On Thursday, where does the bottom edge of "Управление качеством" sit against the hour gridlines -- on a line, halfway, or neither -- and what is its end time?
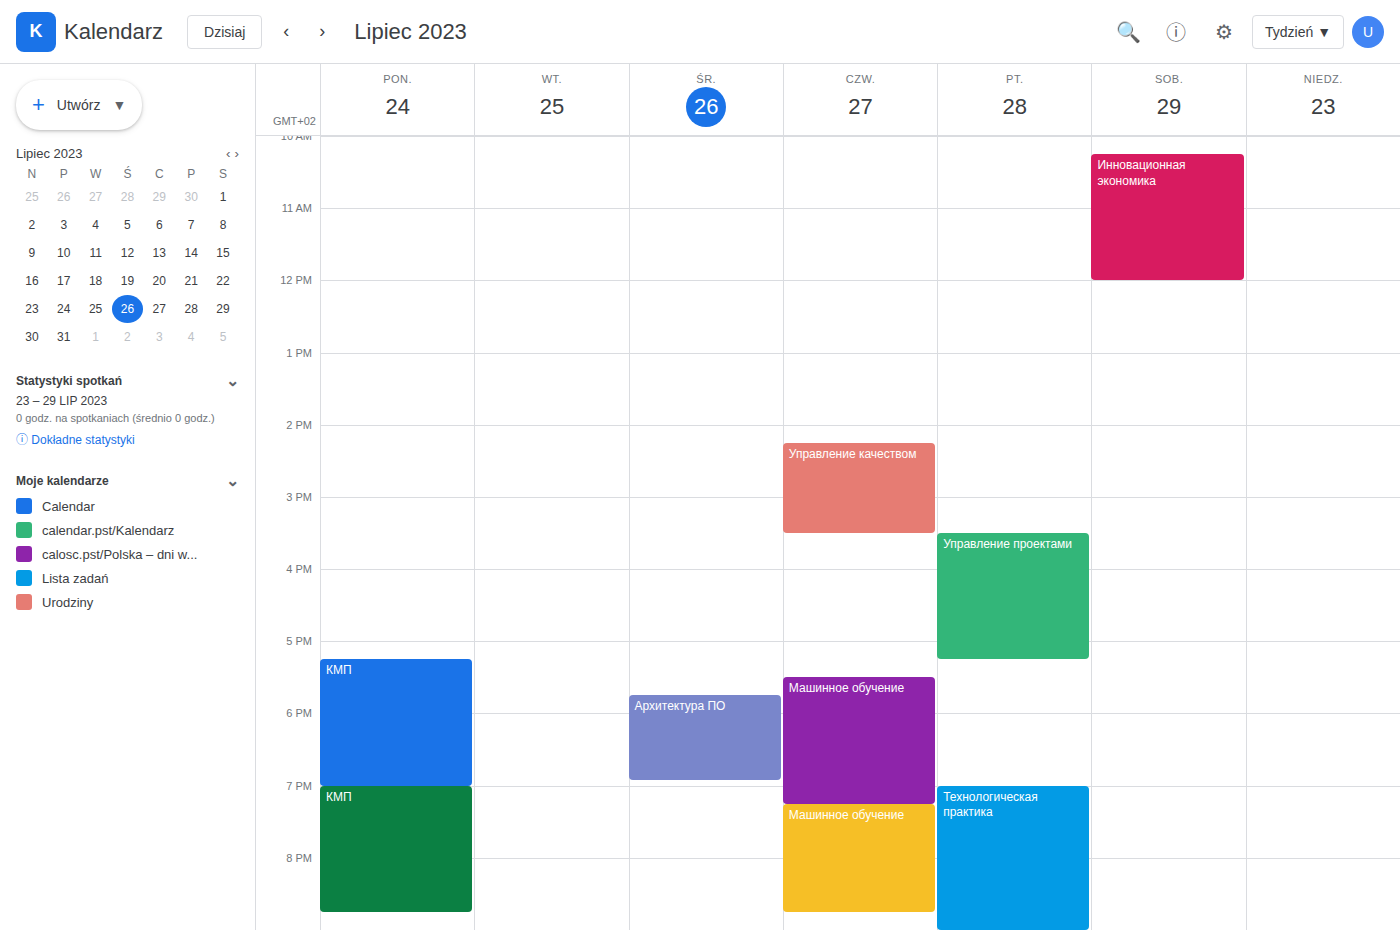
3:30 PM -- halfway between the 3 PM and 4 PM lines.